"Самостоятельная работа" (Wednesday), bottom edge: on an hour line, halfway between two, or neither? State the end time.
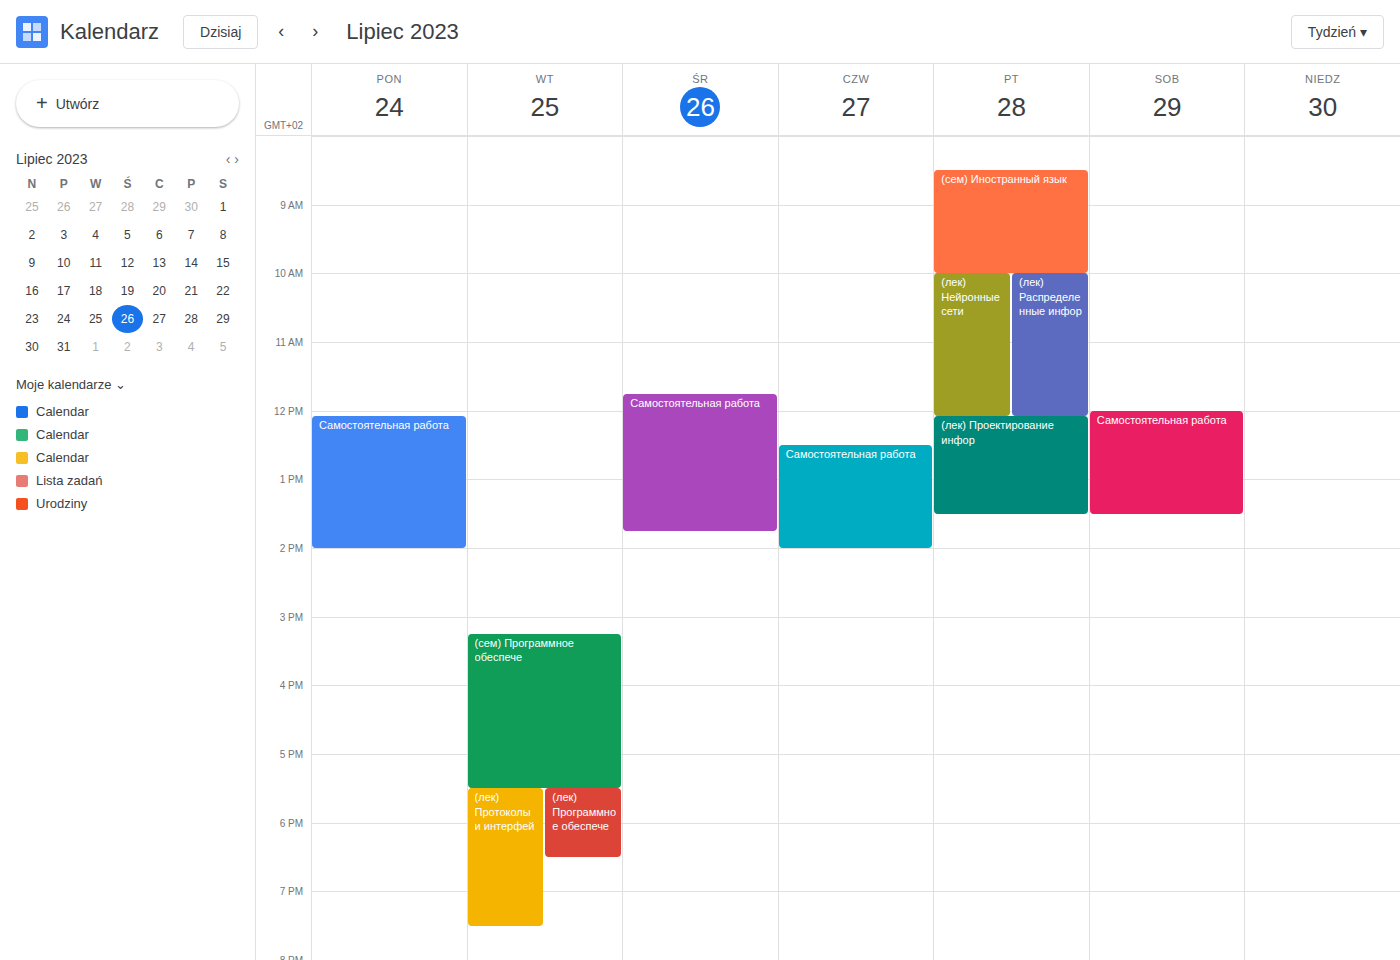
1:45 PM -- neither: three quarters of the way from the 1 PM line to the 2 PM line.